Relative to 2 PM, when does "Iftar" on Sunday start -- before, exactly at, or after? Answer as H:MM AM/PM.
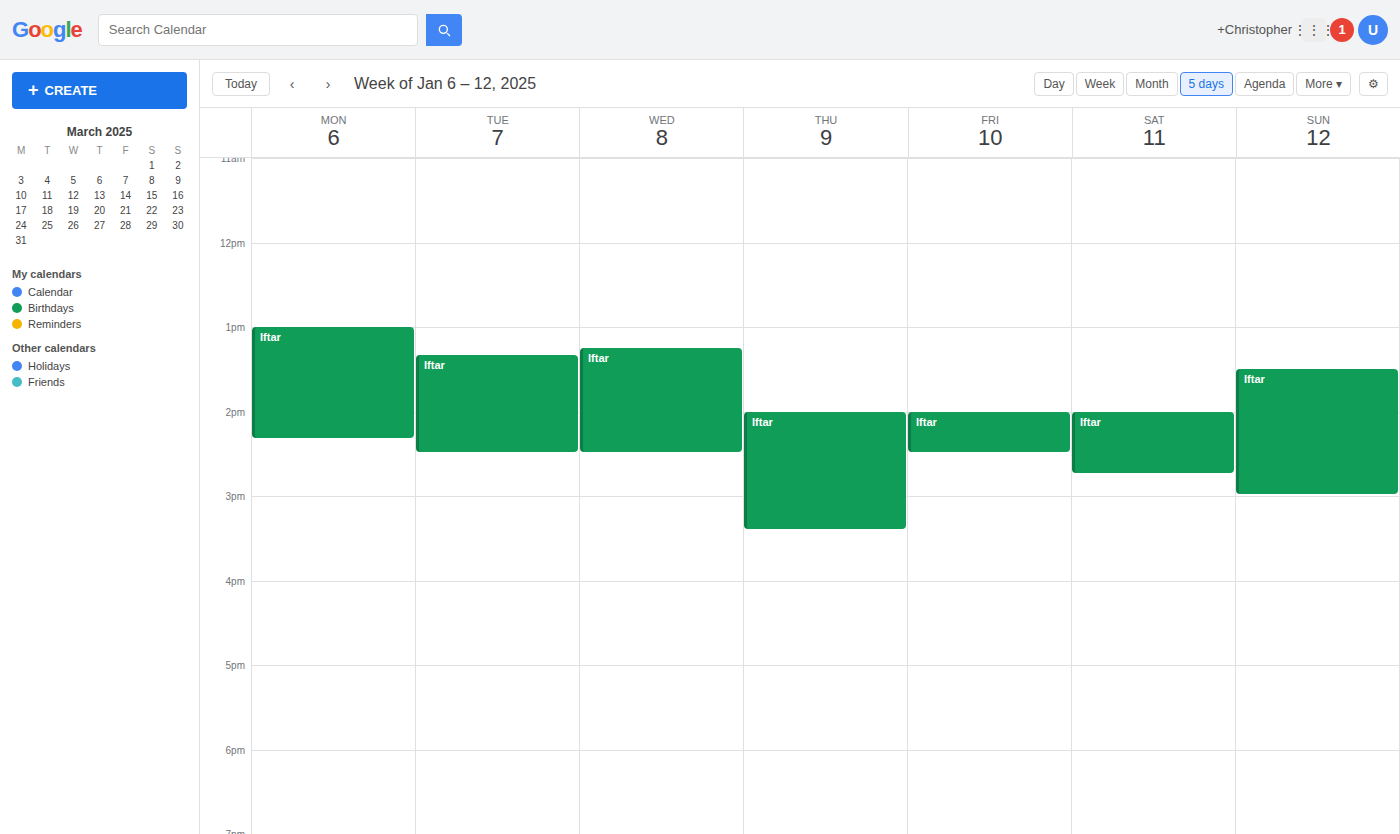
1:30 PM -- before 2 PM, 30 minutes above the 2 PM line.